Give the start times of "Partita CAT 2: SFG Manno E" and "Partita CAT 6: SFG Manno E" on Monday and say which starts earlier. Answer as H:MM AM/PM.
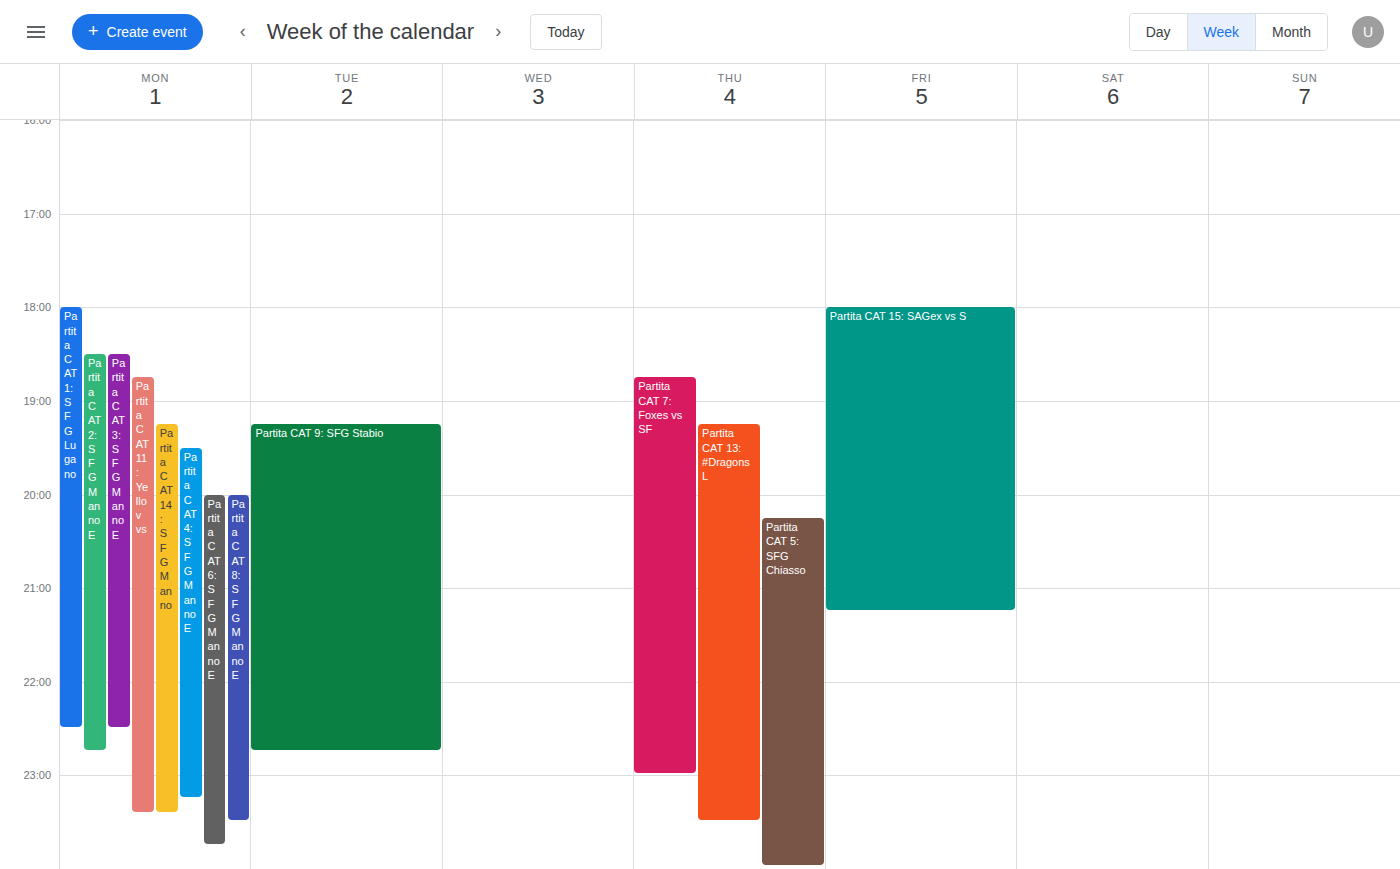
"Partita CAT 2: SFG Manno E" 6:30 PM; "Partita CAT 6: SFG Manno E" 8:00 PM.